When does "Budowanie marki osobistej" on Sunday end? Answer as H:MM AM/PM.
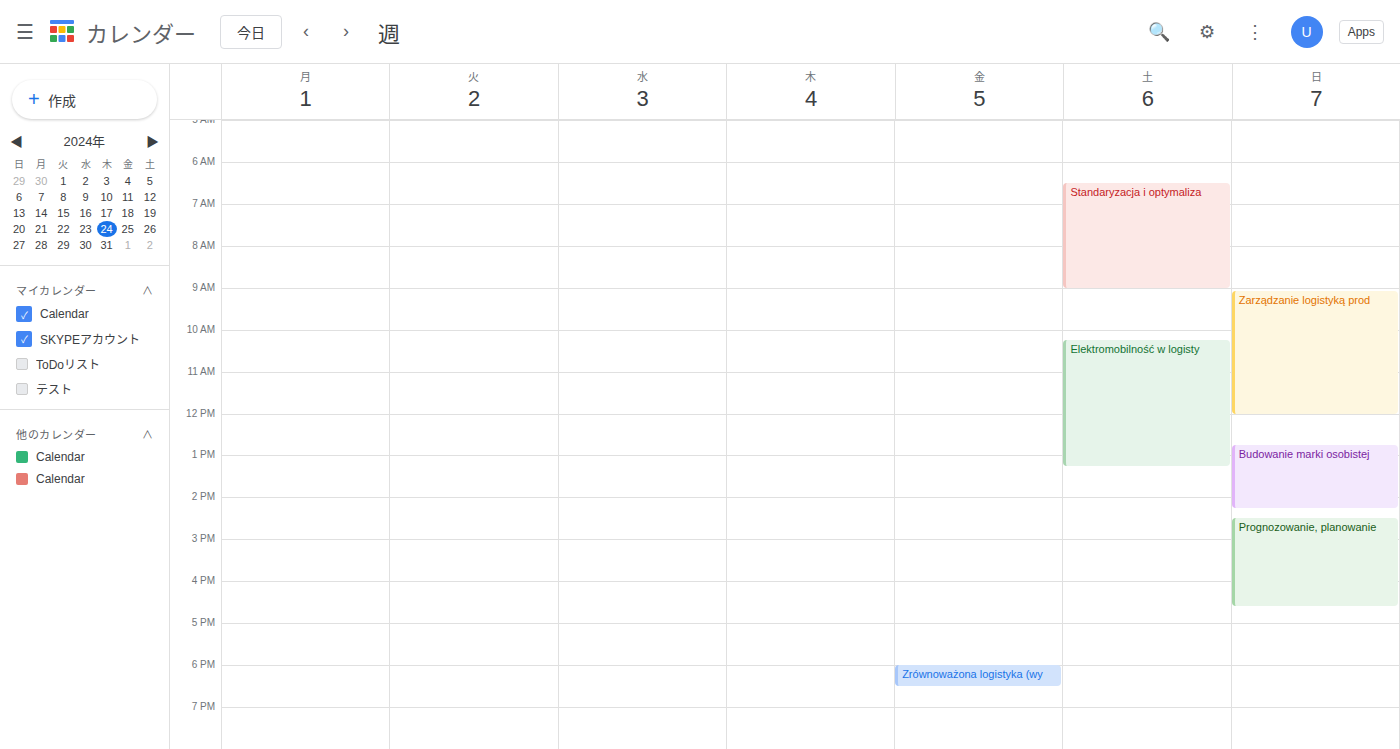
2:15 PM